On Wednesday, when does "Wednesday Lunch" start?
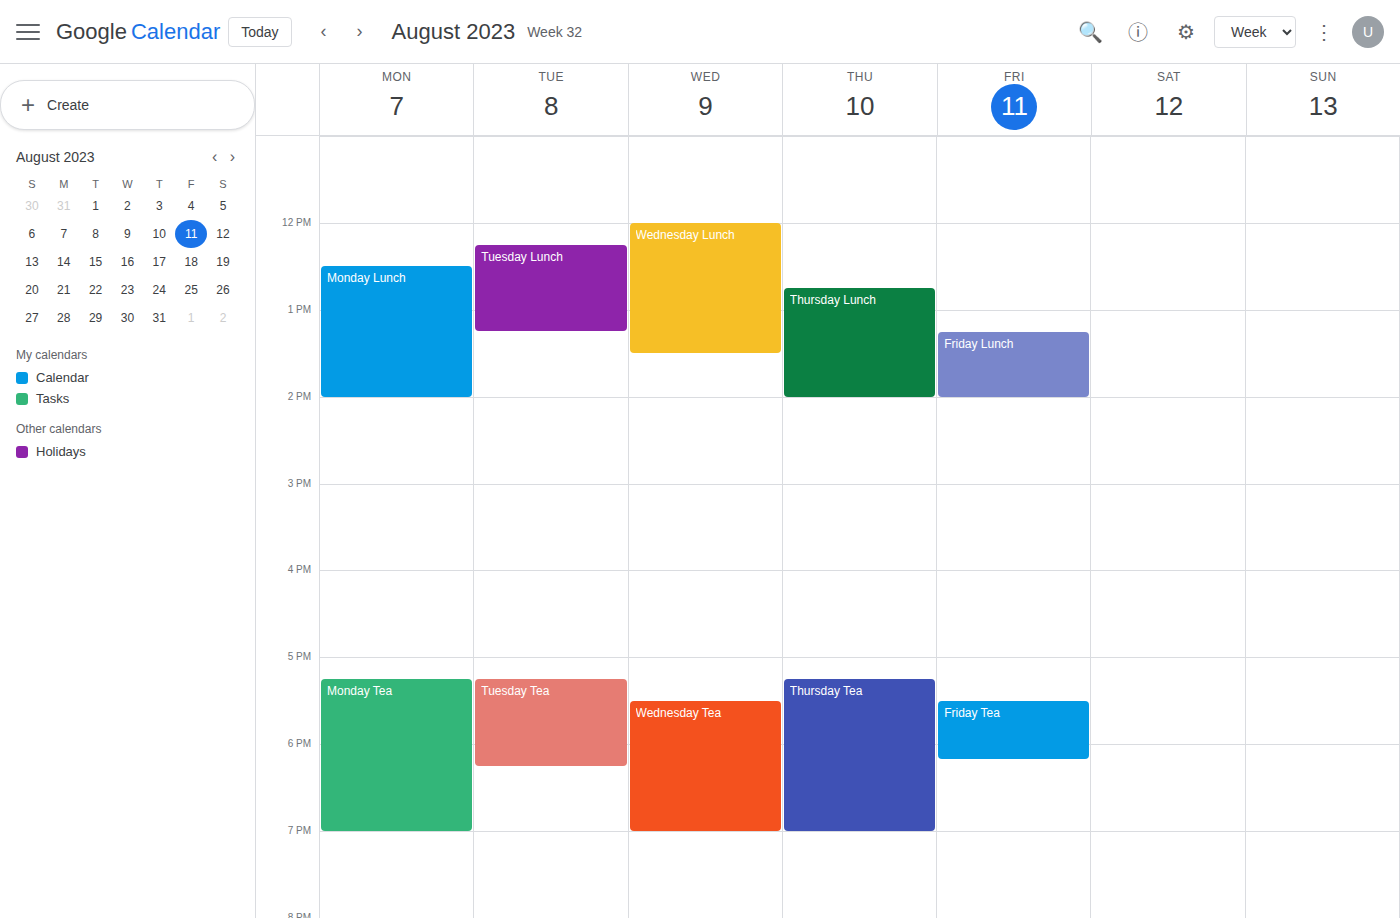
12:00 PM